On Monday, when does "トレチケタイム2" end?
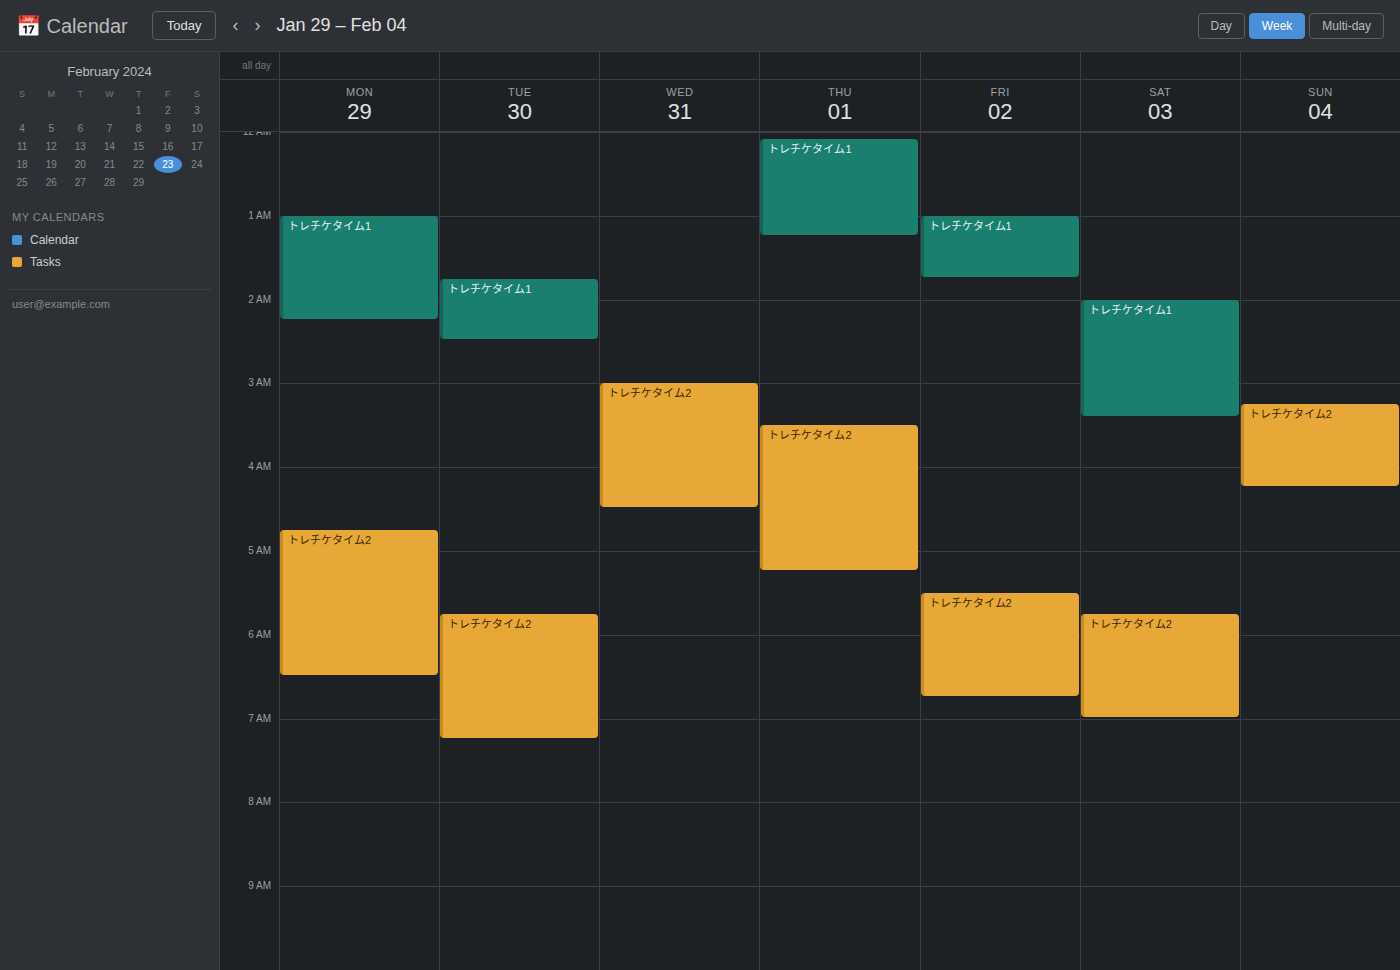
06:30